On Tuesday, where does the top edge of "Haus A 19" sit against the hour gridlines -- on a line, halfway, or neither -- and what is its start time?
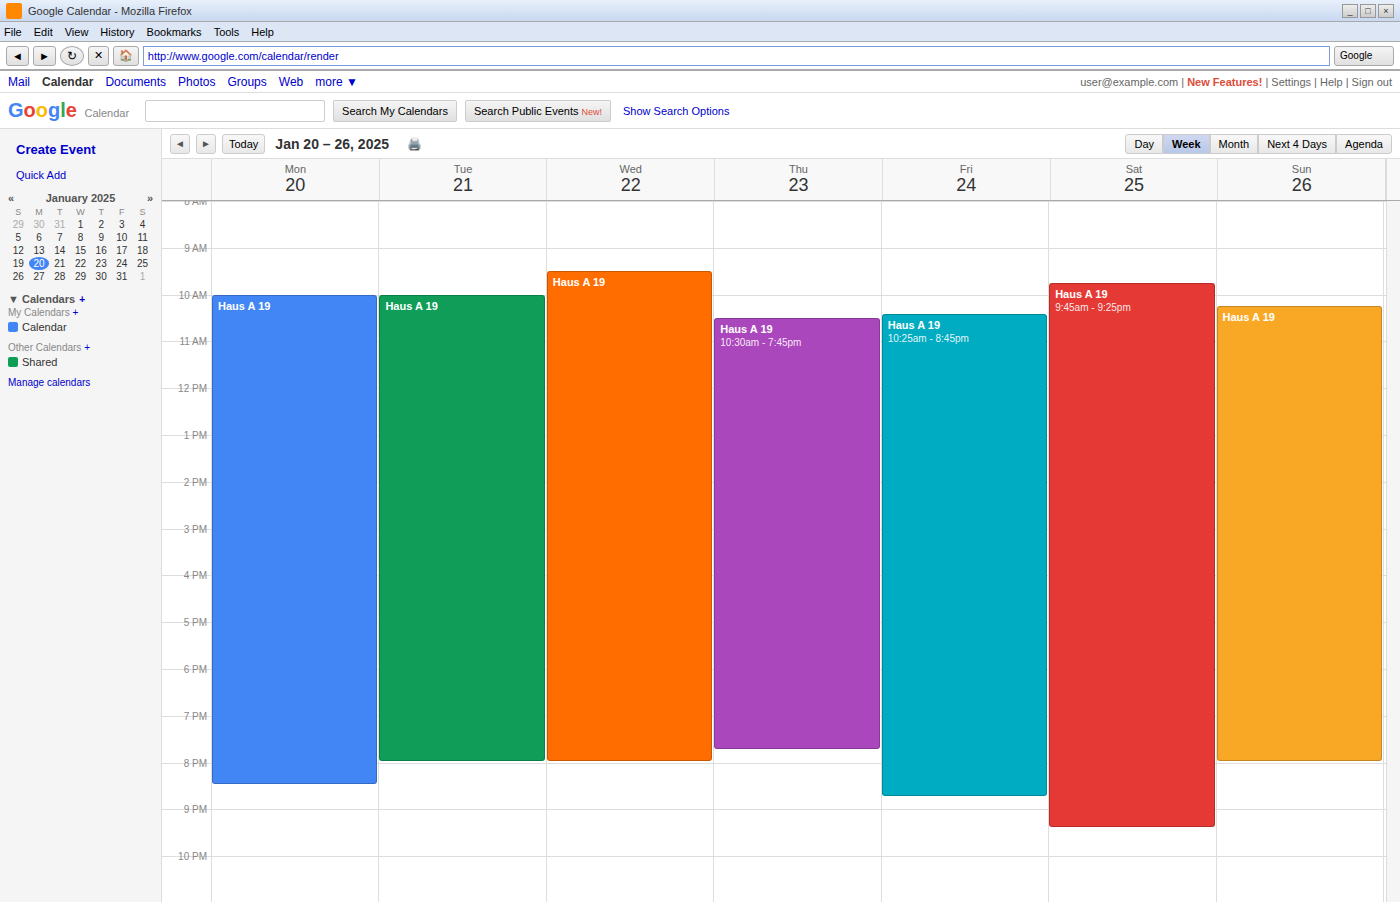
10:00 AM -- exactly on the 10 AM line.